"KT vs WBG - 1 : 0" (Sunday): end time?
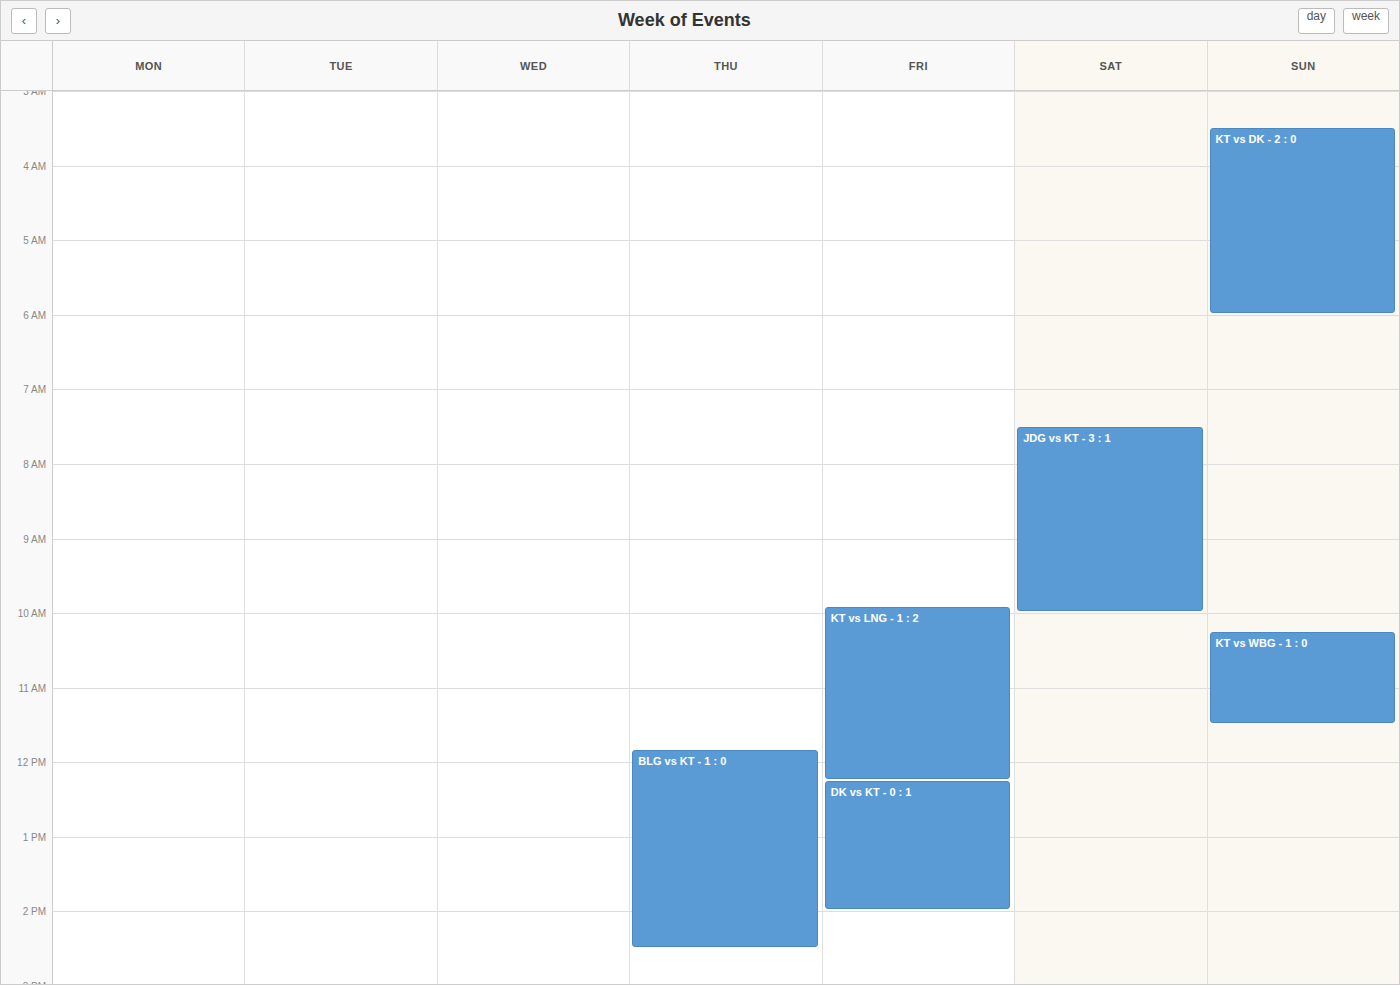
11:30 AM